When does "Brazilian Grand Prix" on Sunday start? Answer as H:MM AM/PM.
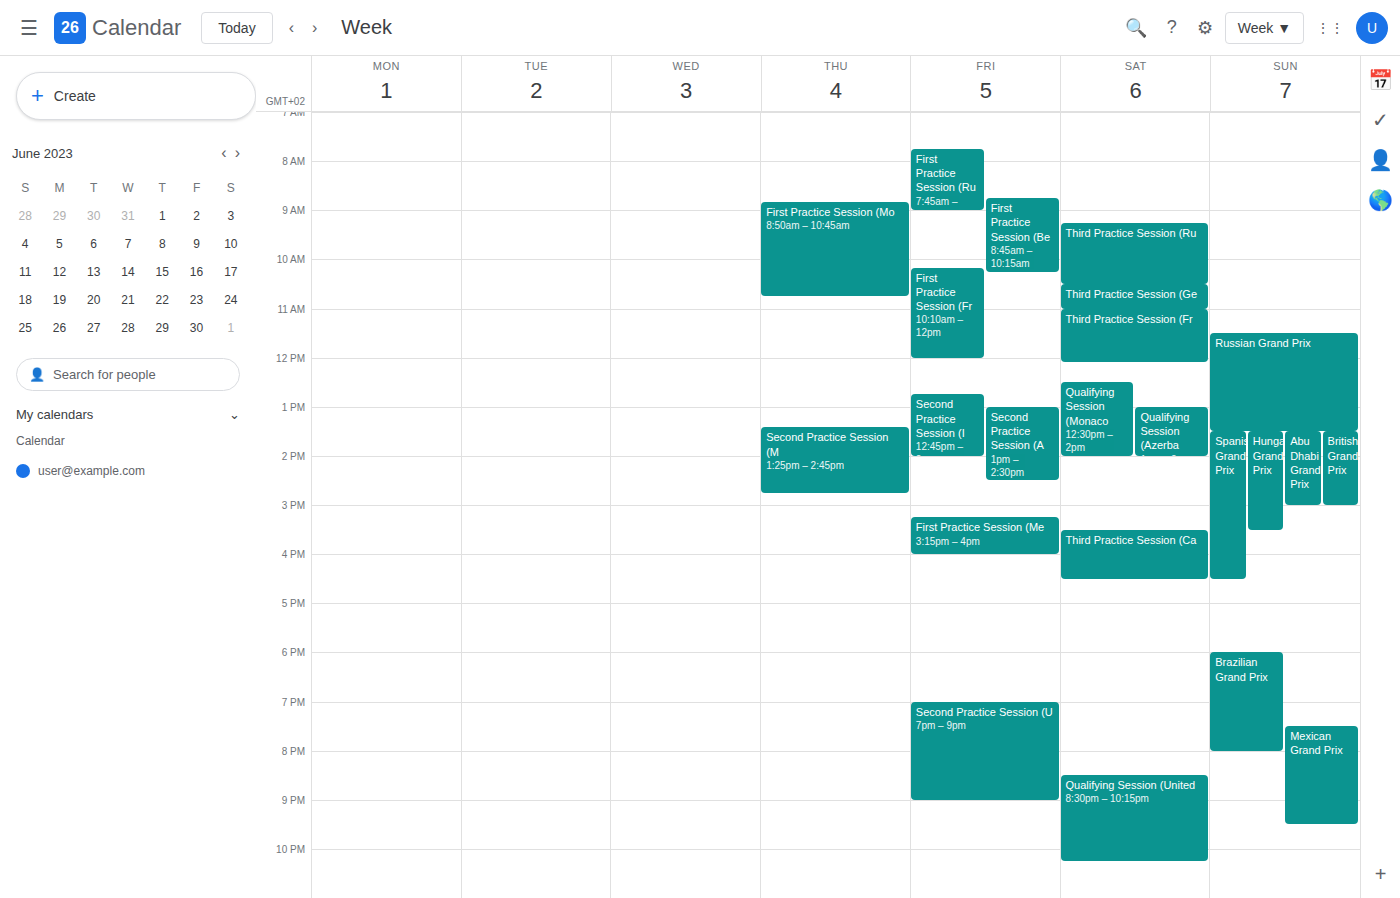
6:00 PM